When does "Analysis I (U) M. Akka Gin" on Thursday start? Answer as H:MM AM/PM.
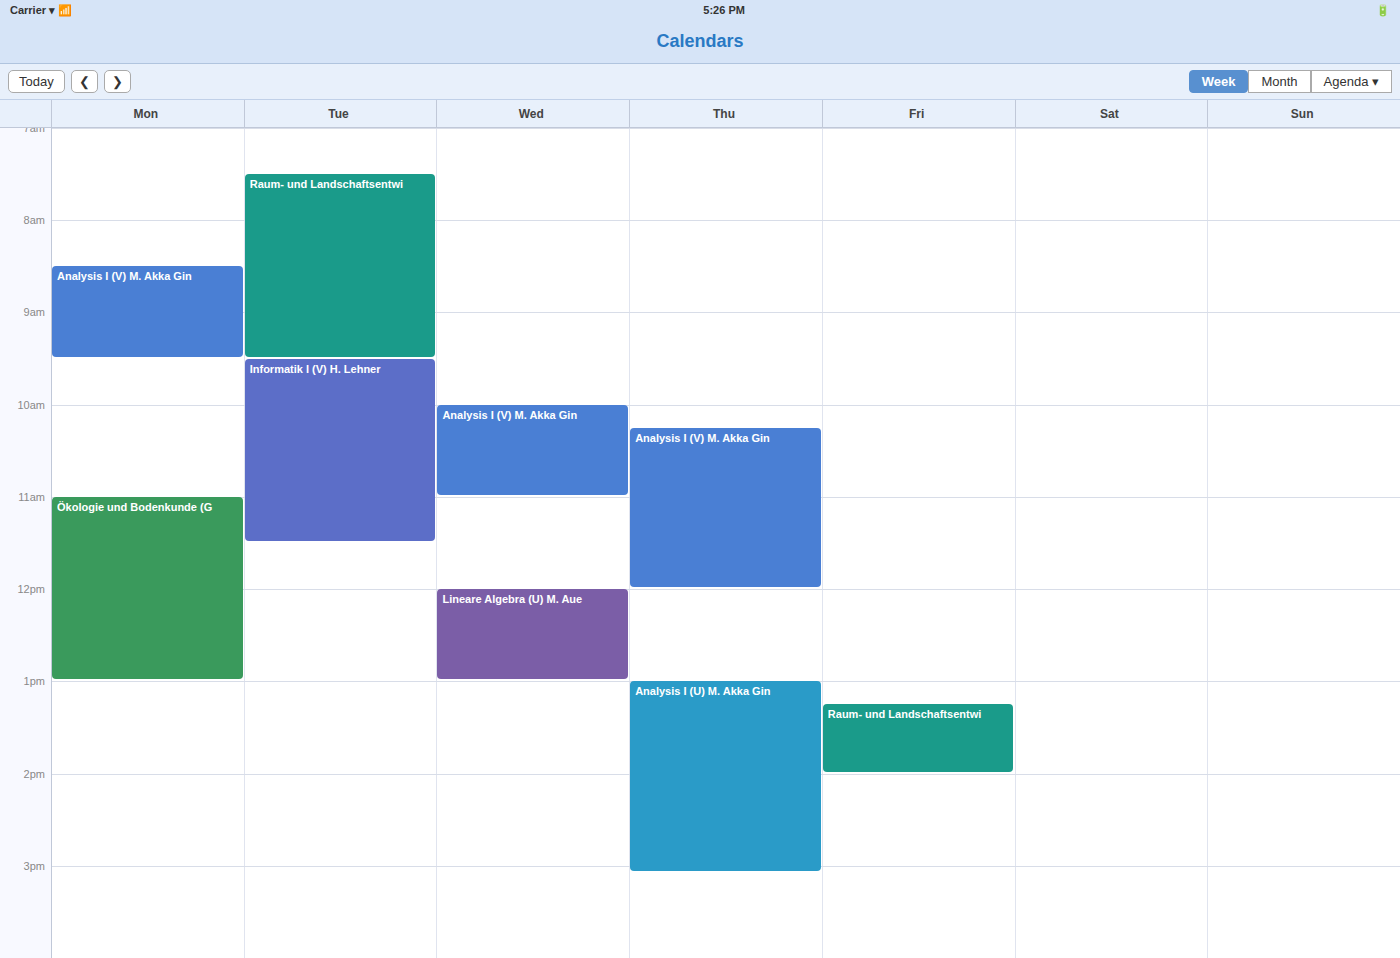
1:00 PM